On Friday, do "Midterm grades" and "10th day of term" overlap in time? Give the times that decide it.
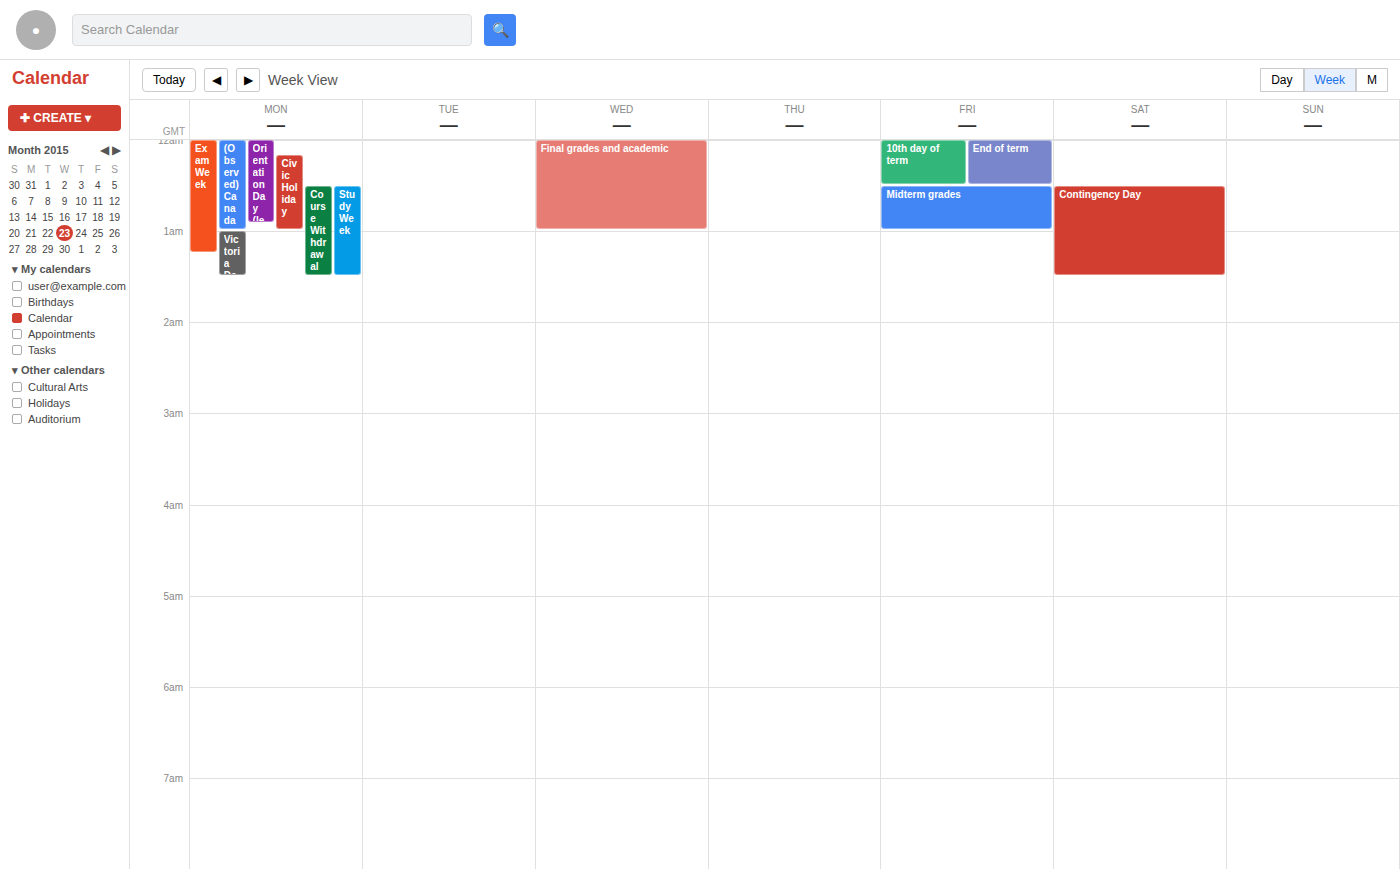
"10th day of term" ends at 12:30 AM, exactly when "Midterm grades" starts -- they touch but do not overlap.